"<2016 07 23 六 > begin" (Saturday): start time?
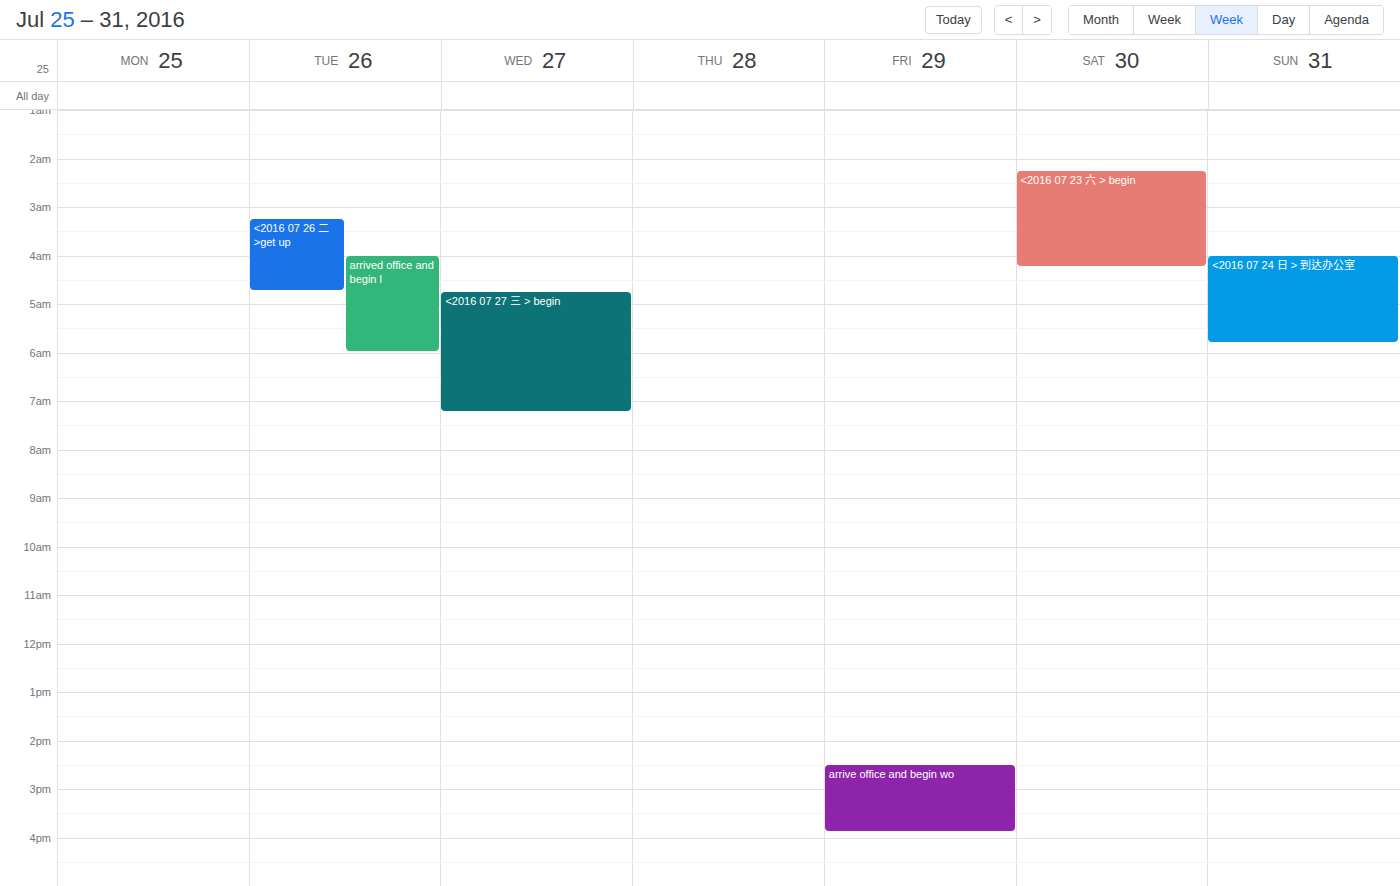
2:15 AM